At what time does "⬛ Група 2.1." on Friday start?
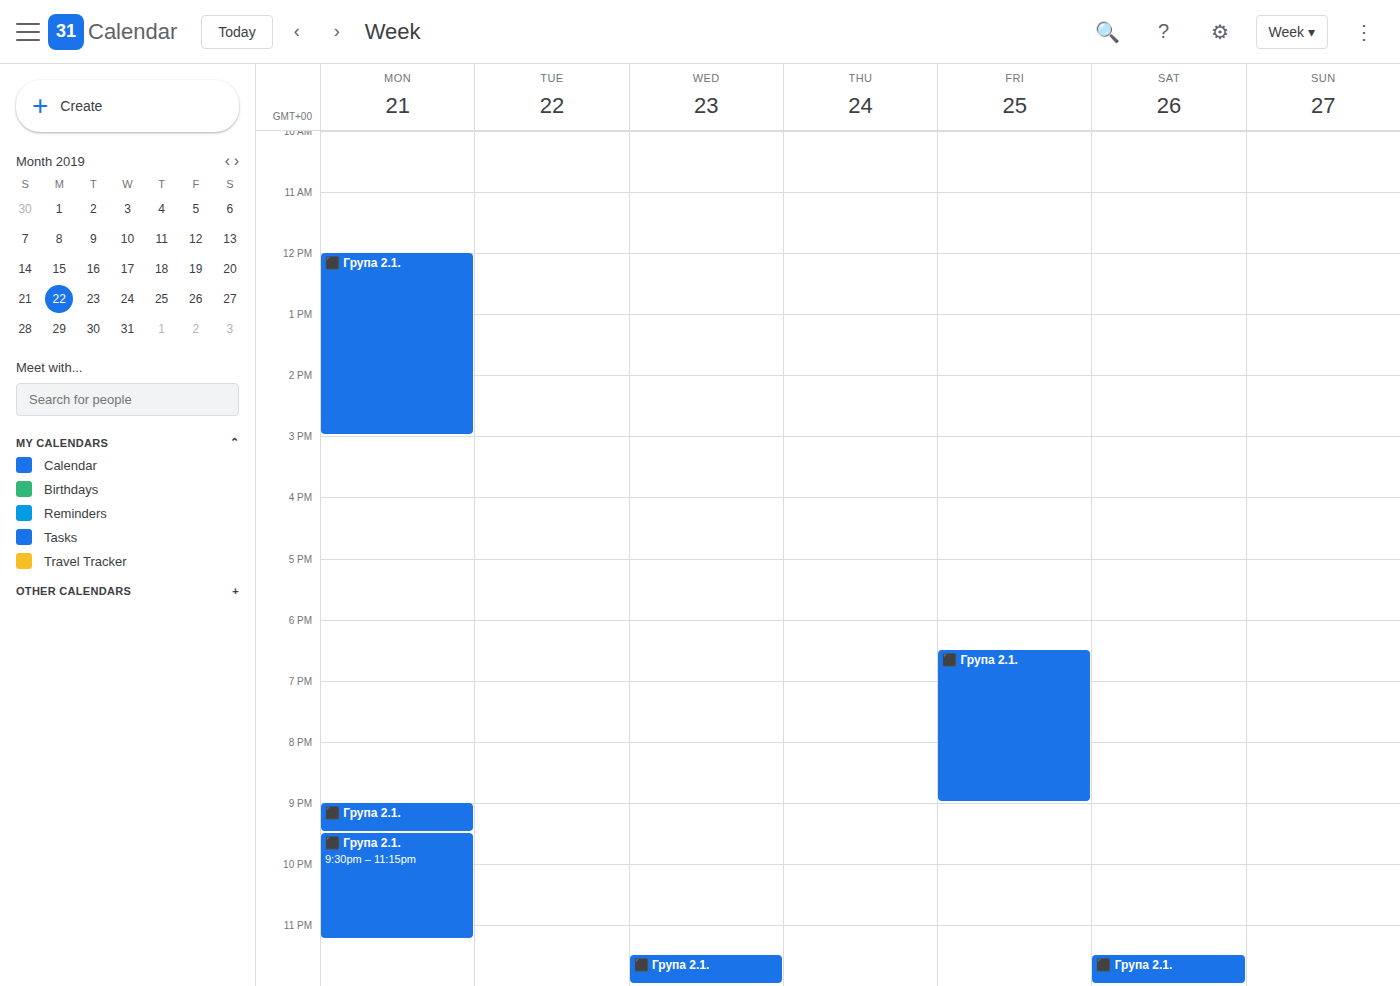
6:30 PM